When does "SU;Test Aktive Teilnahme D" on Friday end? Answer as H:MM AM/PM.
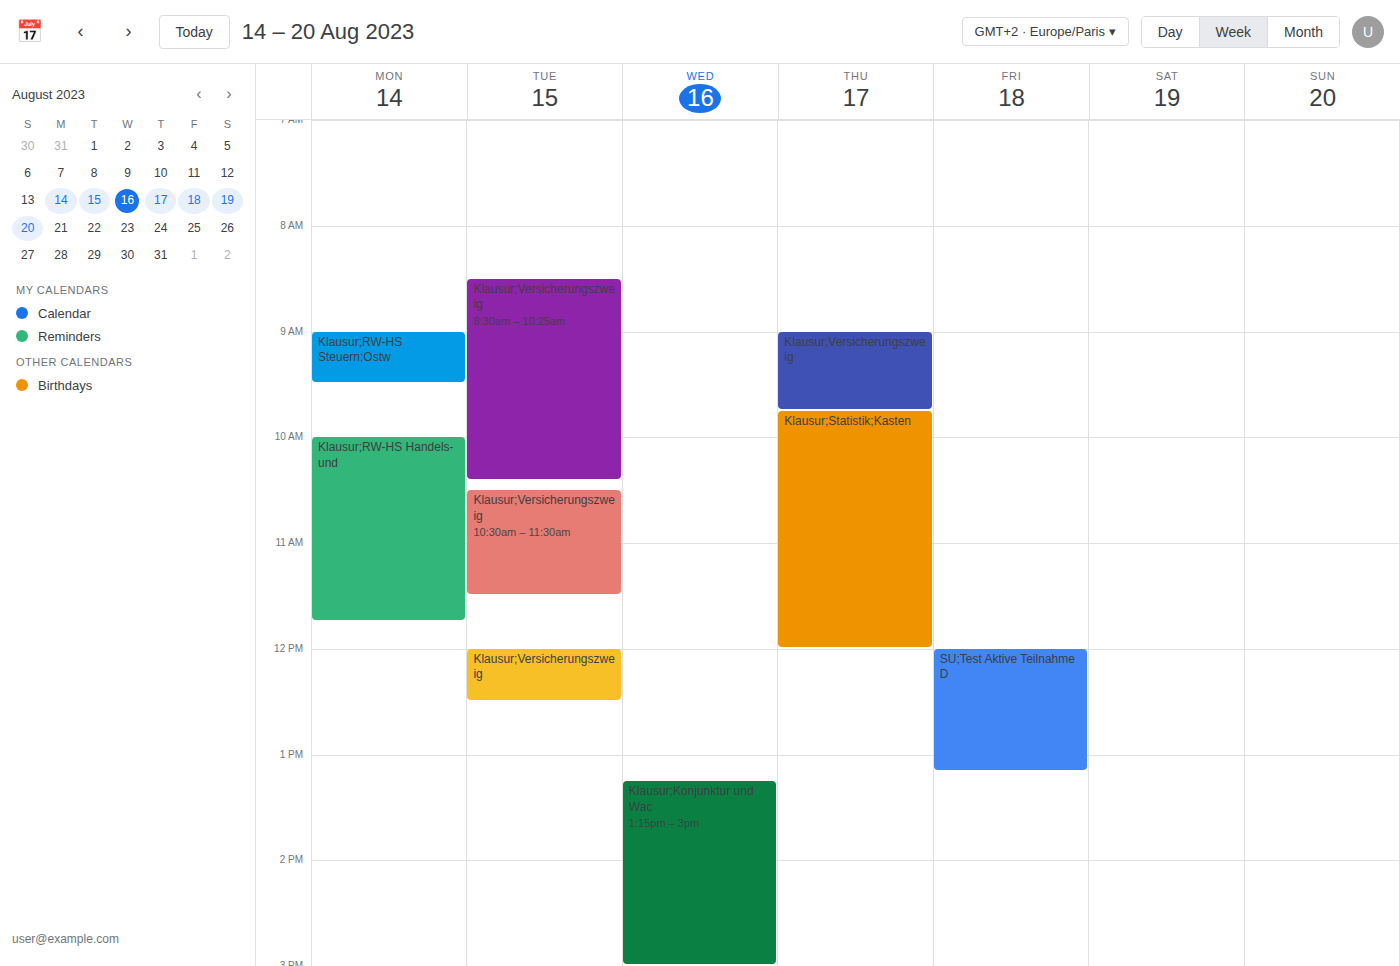
1:10 PM